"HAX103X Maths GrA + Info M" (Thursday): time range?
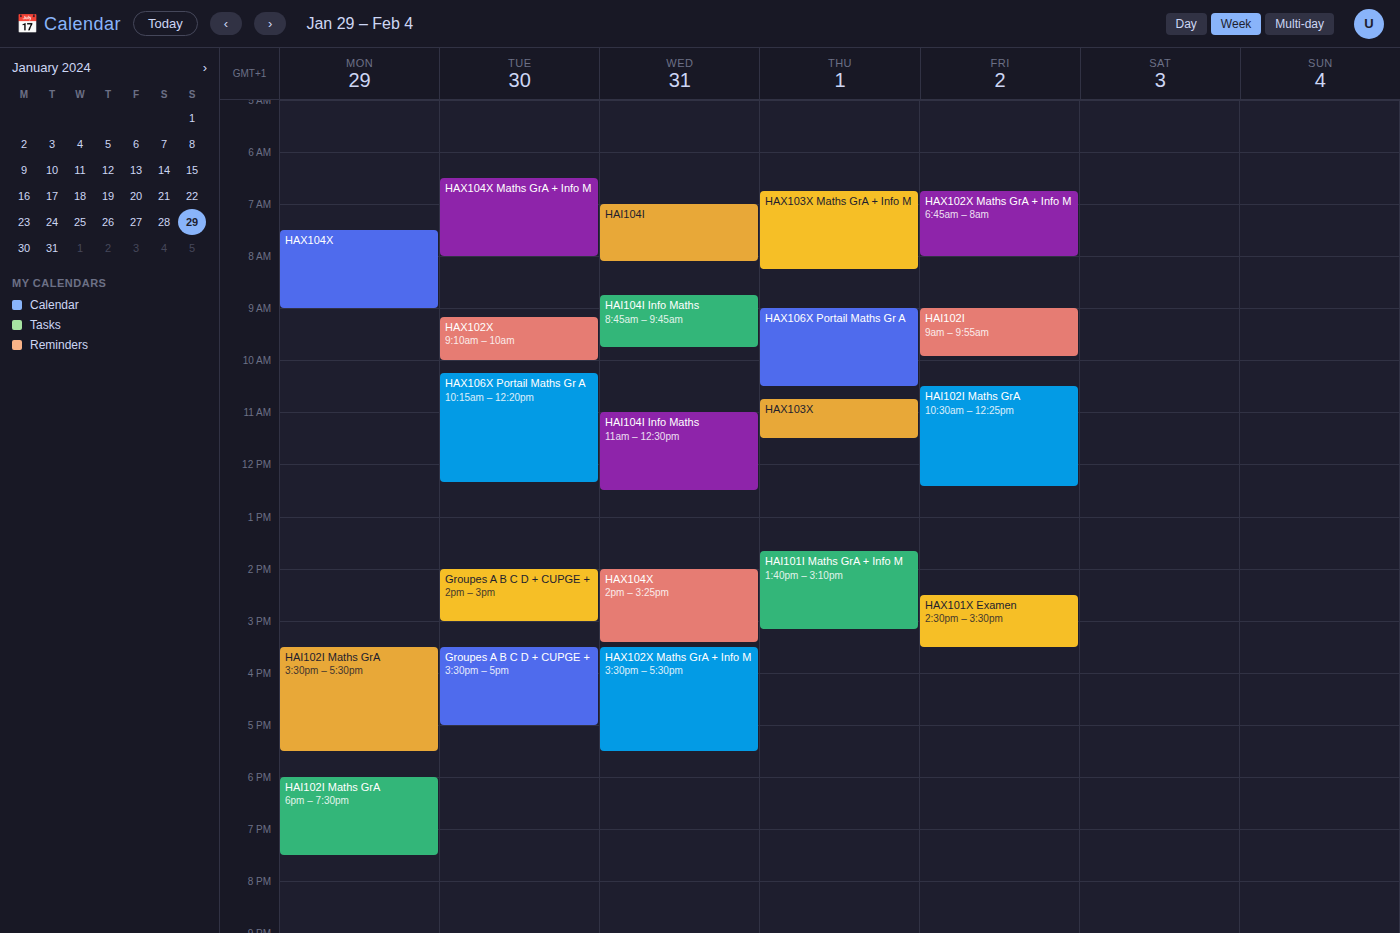
06:45 to 08:15